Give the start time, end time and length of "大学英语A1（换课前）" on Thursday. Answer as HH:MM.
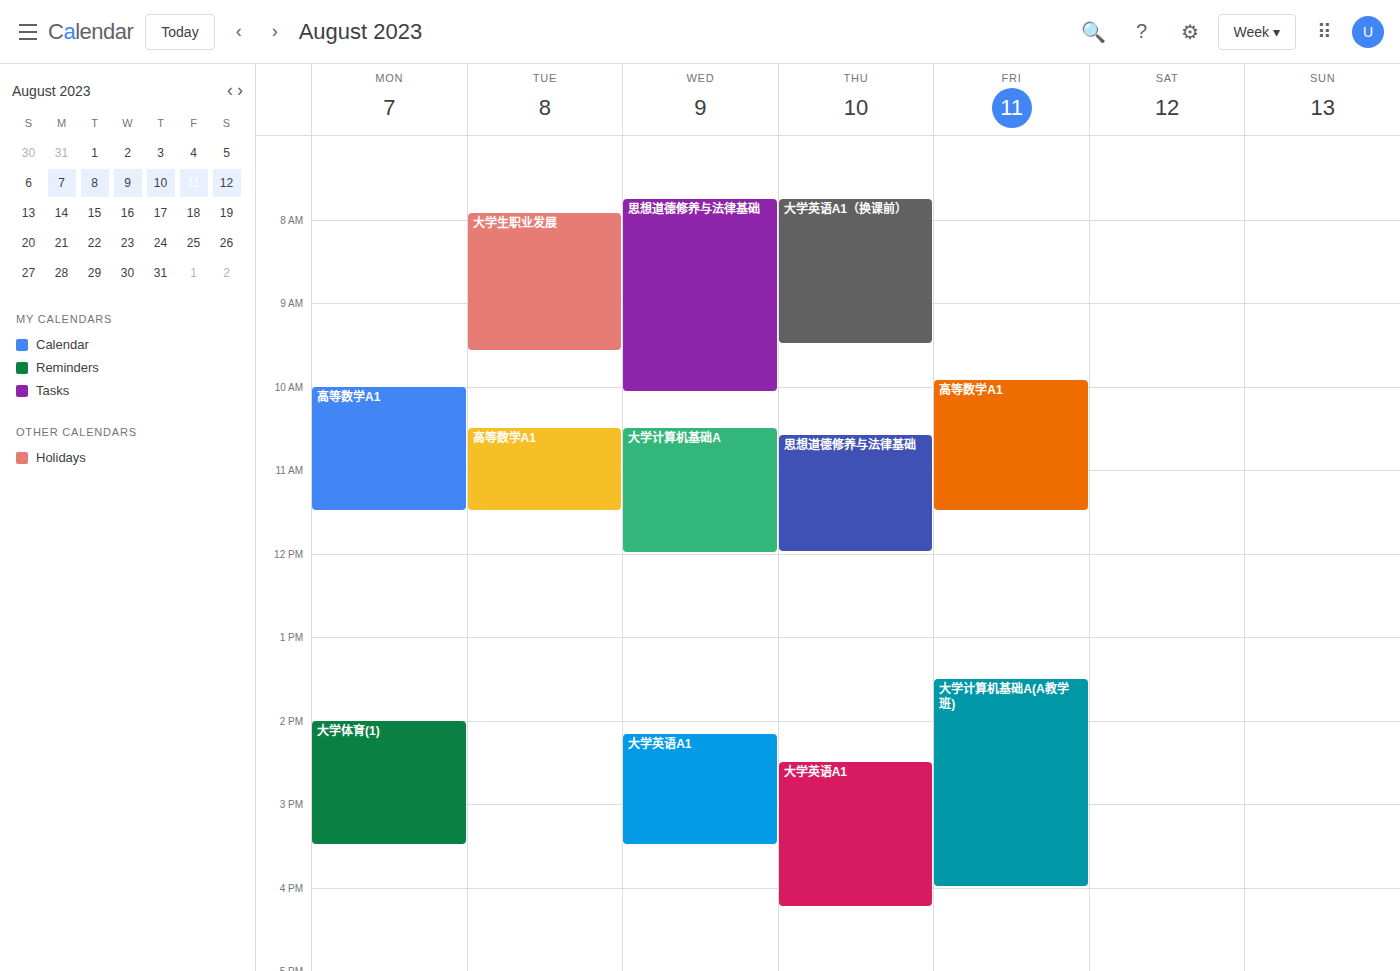
07:45 to 09:30, 1 hour 45 minutes